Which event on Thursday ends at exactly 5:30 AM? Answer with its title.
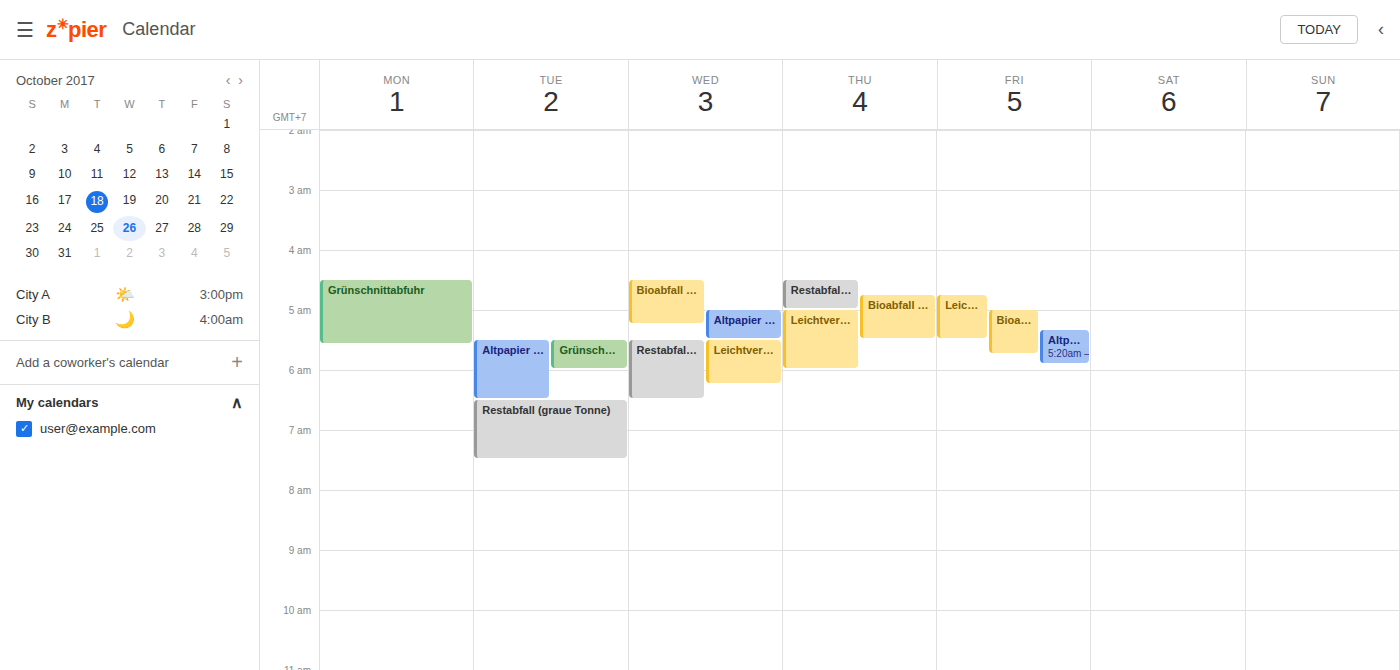
"Bioabfall (braune Tonne)"